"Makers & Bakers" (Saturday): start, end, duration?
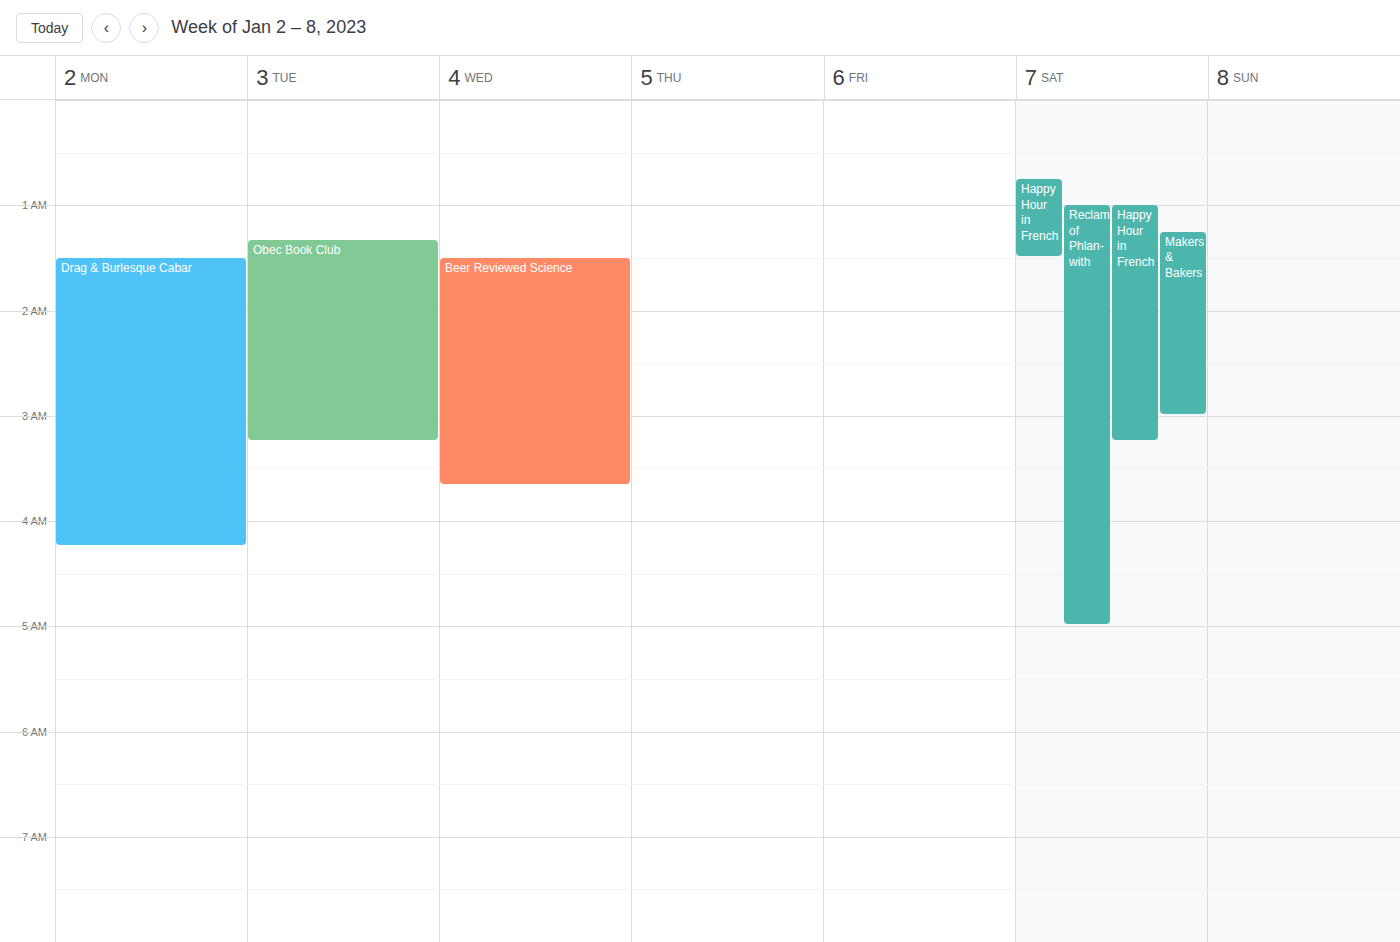
1:15 AM to 3:00 AM, 1 hour 45 minutes